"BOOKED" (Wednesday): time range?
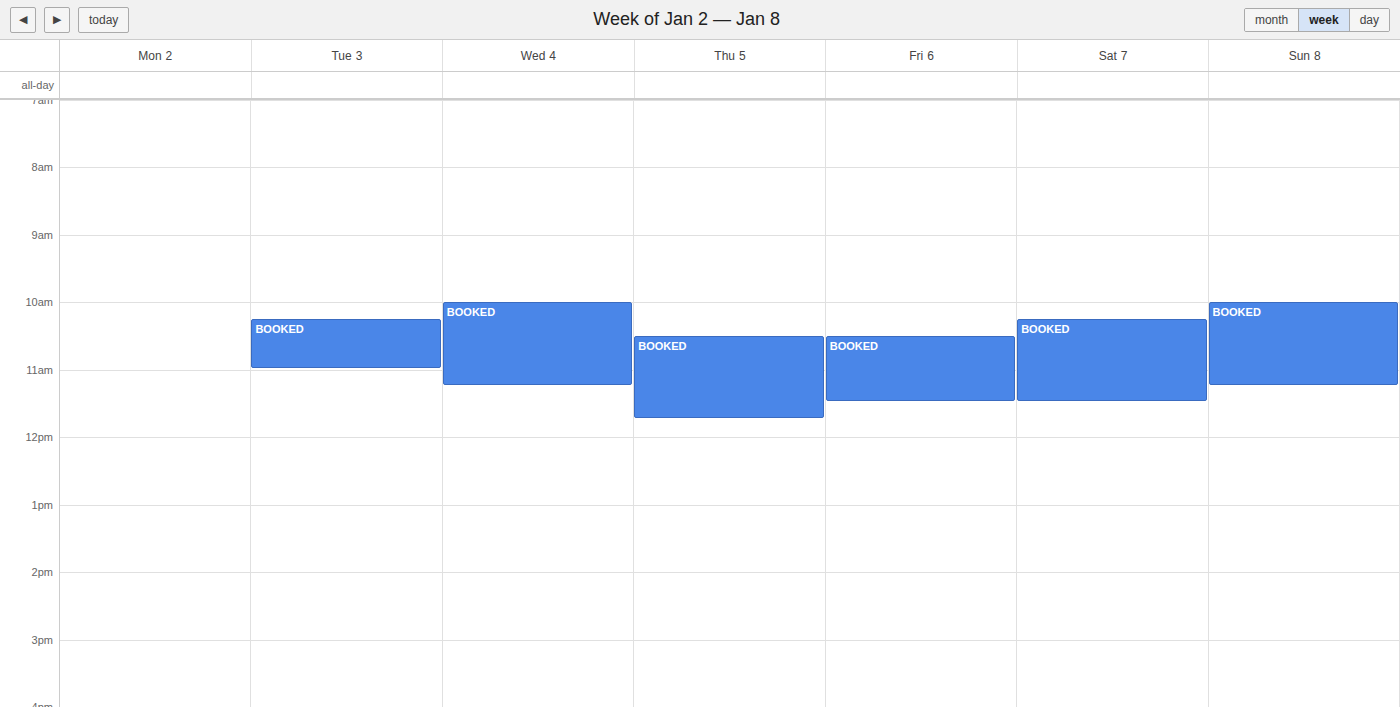
10:00 AM to 11:15 AM